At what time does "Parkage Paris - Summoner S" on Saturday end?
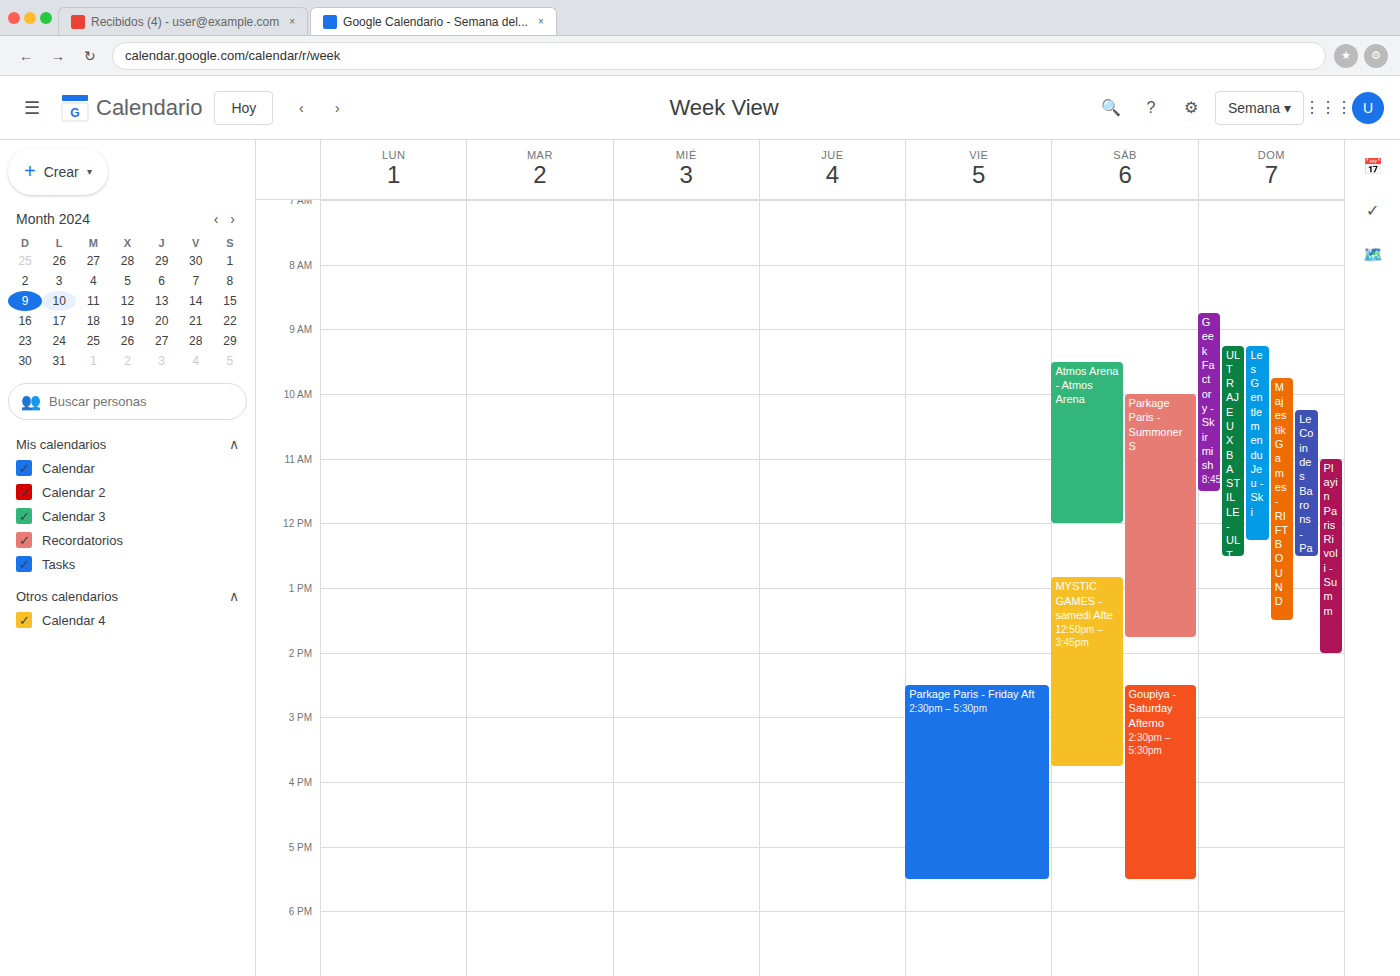
1:45 PM